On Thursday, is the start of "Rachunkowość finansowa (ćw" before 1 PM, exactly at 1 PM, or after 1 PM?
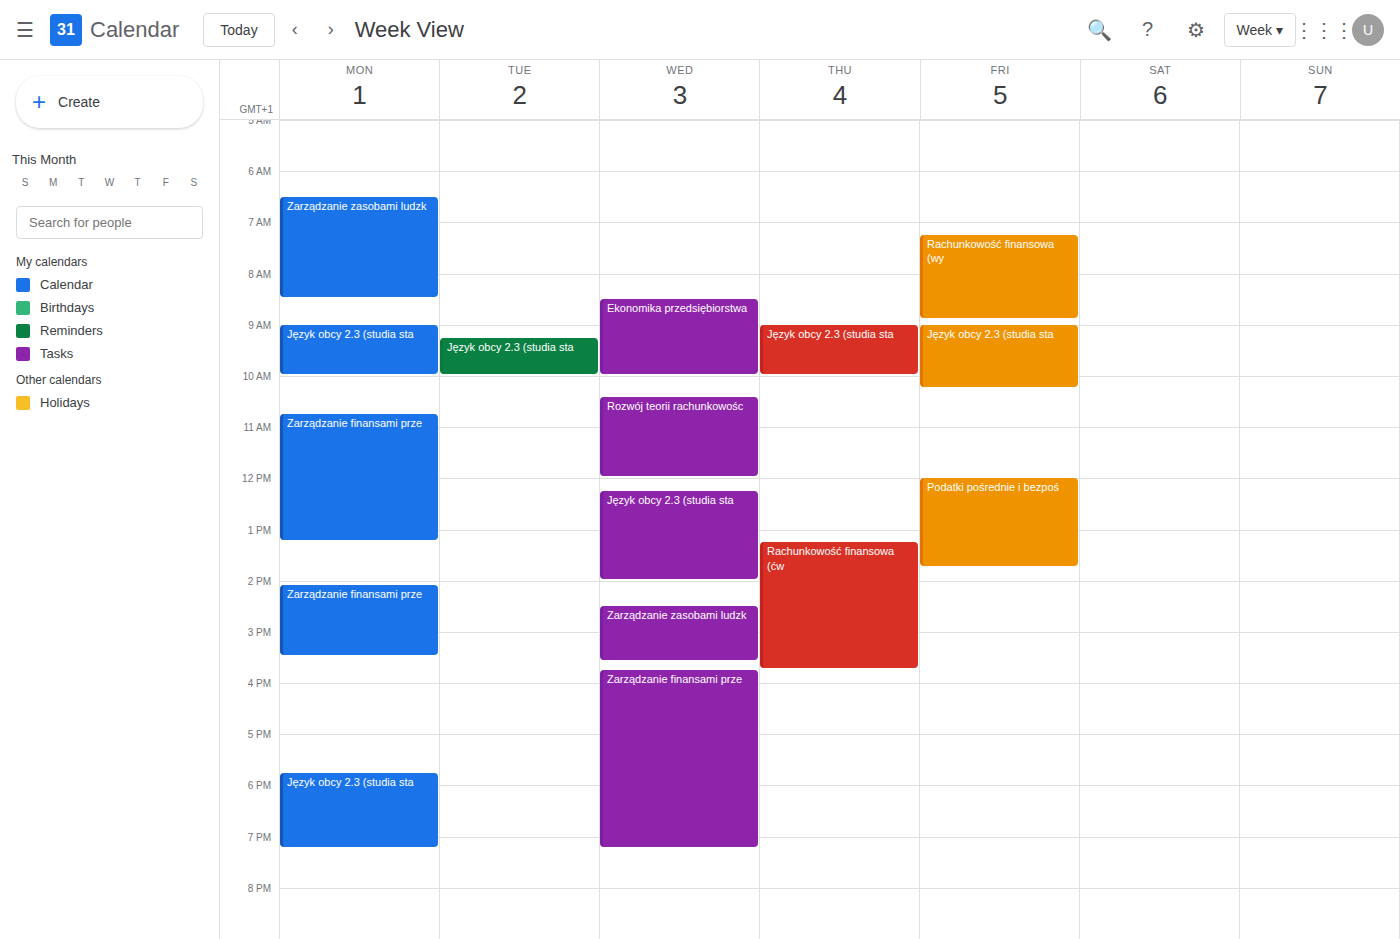
1:15 PM -- after 1 PM, 15 minutes below the 1 PM line.